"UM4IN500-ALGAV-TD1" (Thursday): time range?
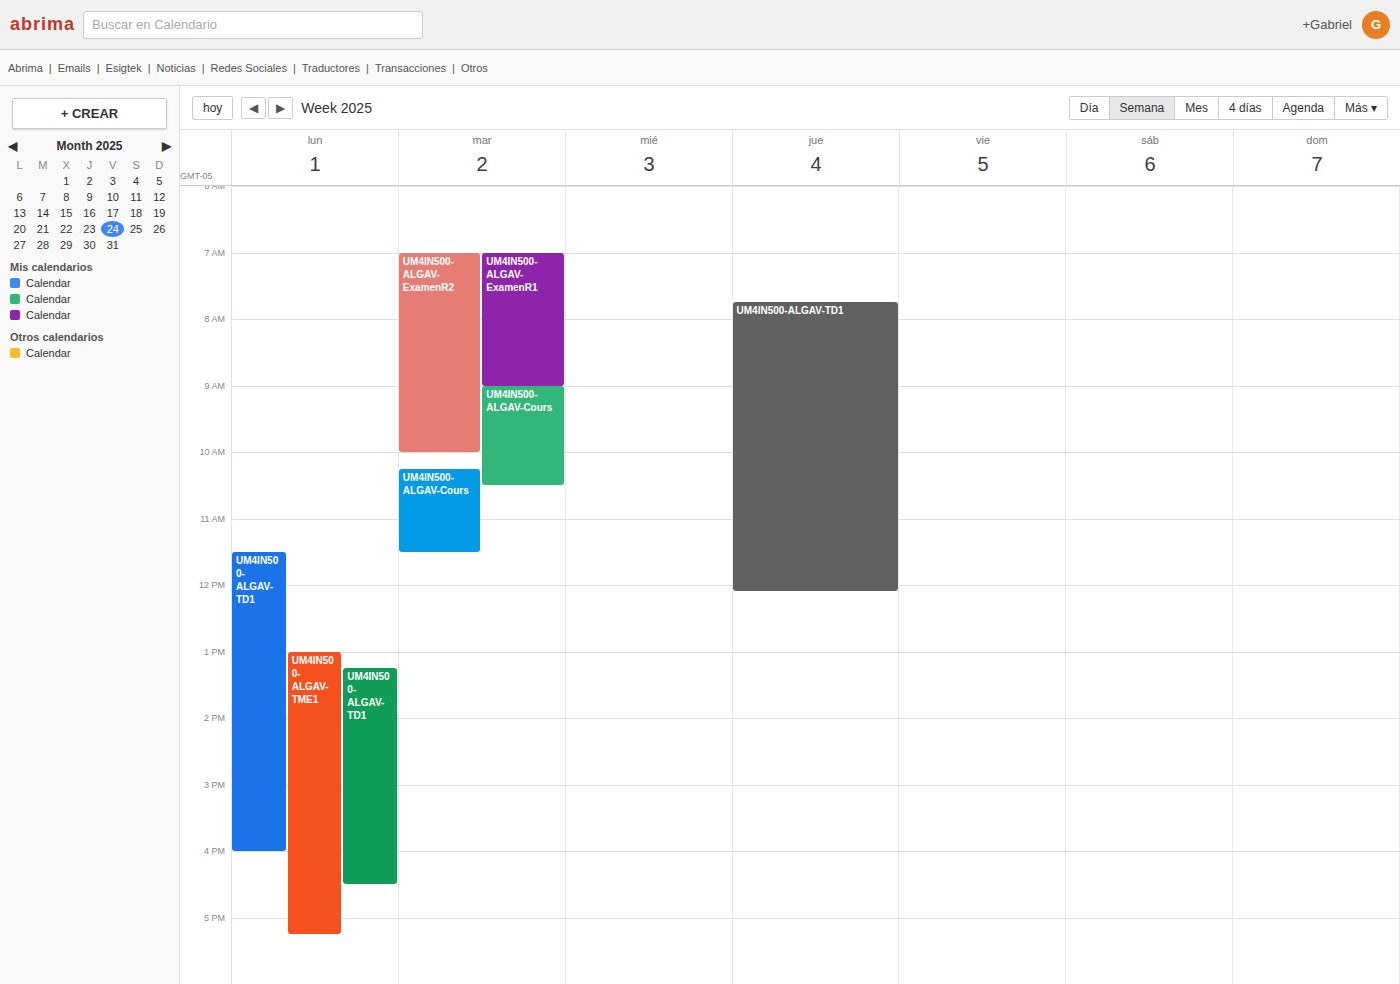
7:45 AM to 12:05 PM